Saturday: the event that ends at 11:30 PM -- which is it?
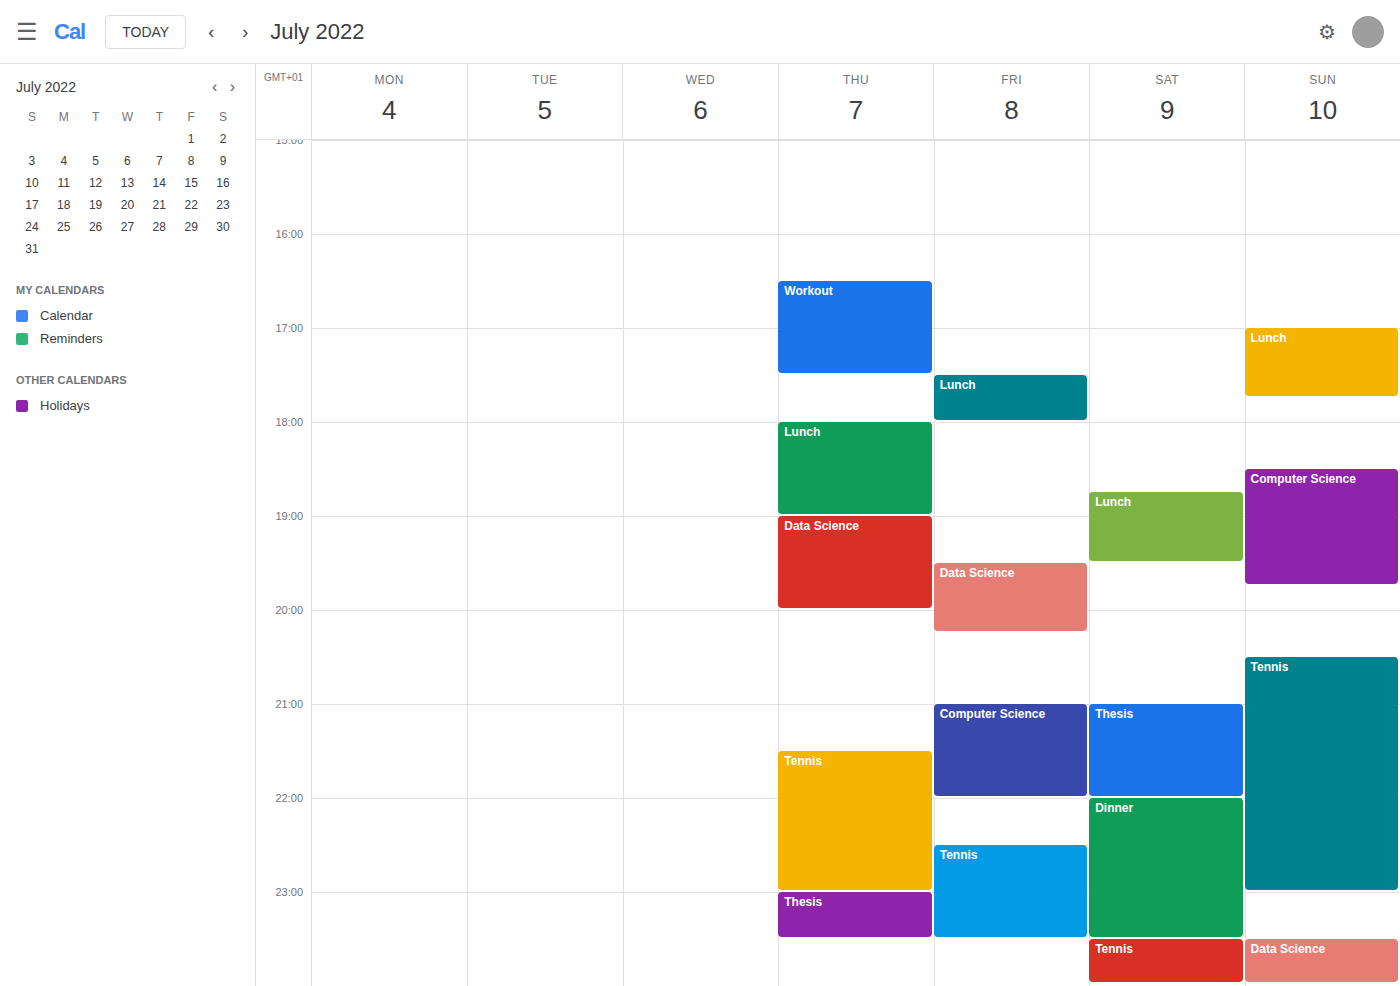
"Dinner"